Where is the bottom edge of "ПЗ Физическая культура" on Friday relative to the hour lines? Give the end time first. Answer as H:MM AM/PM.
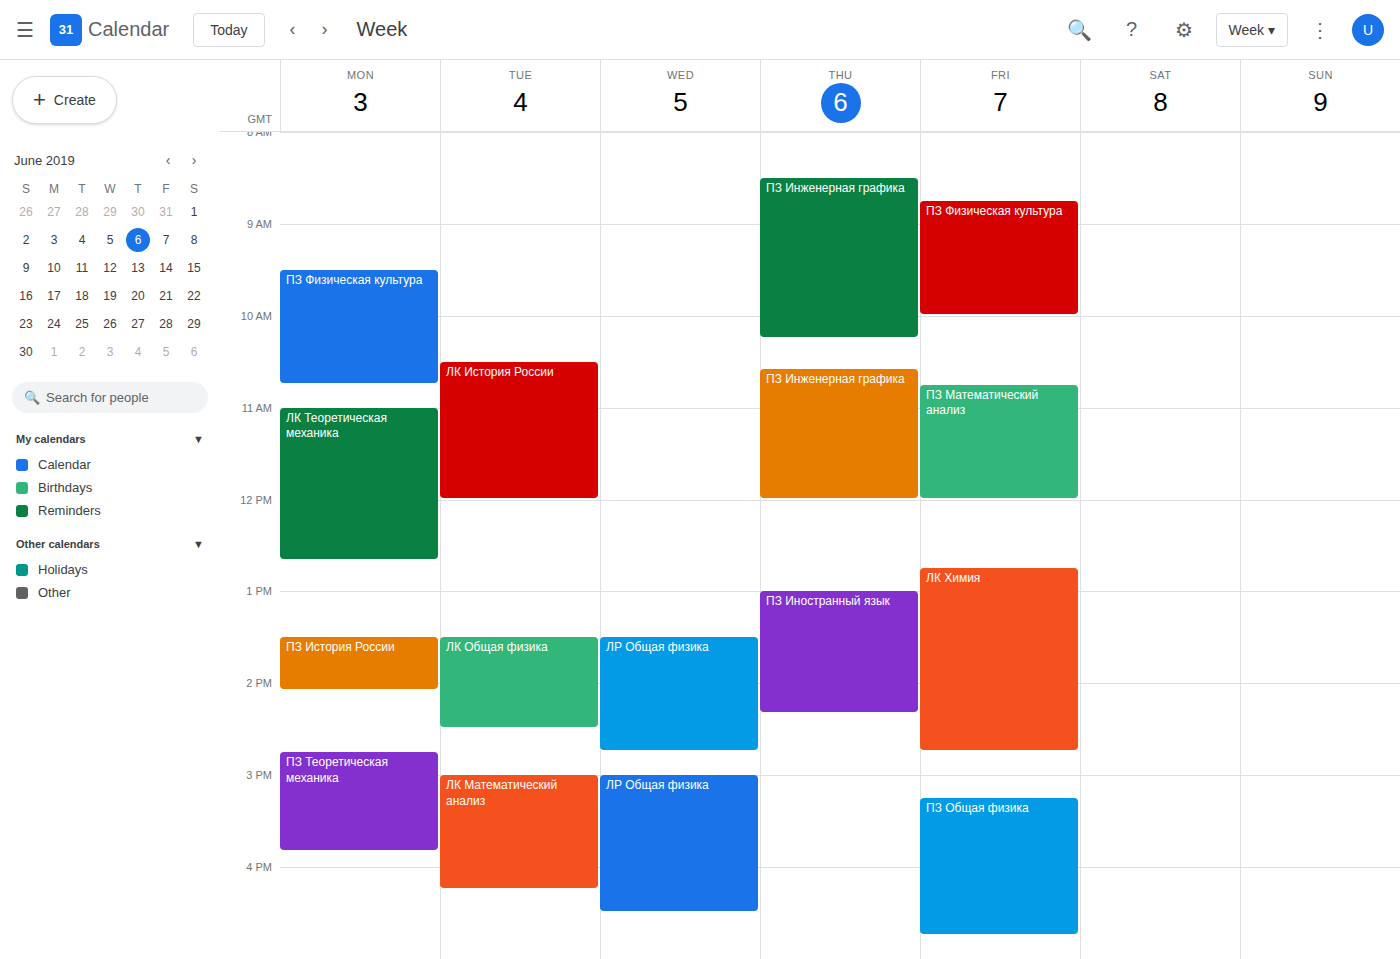
10:00 AM -- exactly on the 10 AM line.